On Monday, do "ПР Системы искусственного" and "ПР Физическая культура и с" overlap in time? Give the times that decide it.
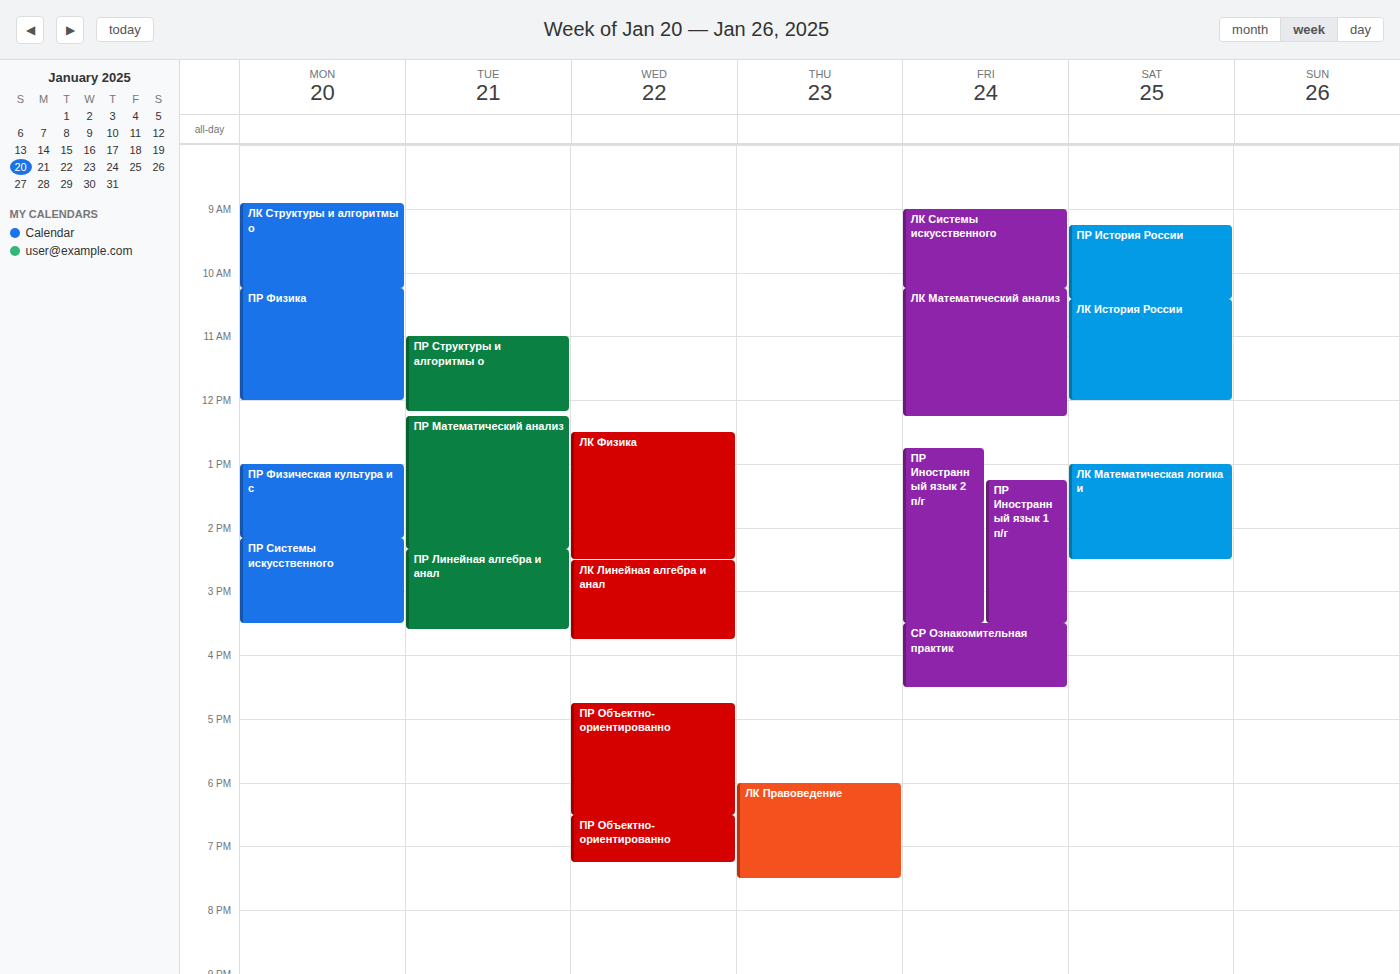
"ПР Физическая культура и с" ends at 2:10 PM, exactly when "ПР Системы искусственного" starts -- they touch but do not overlap.